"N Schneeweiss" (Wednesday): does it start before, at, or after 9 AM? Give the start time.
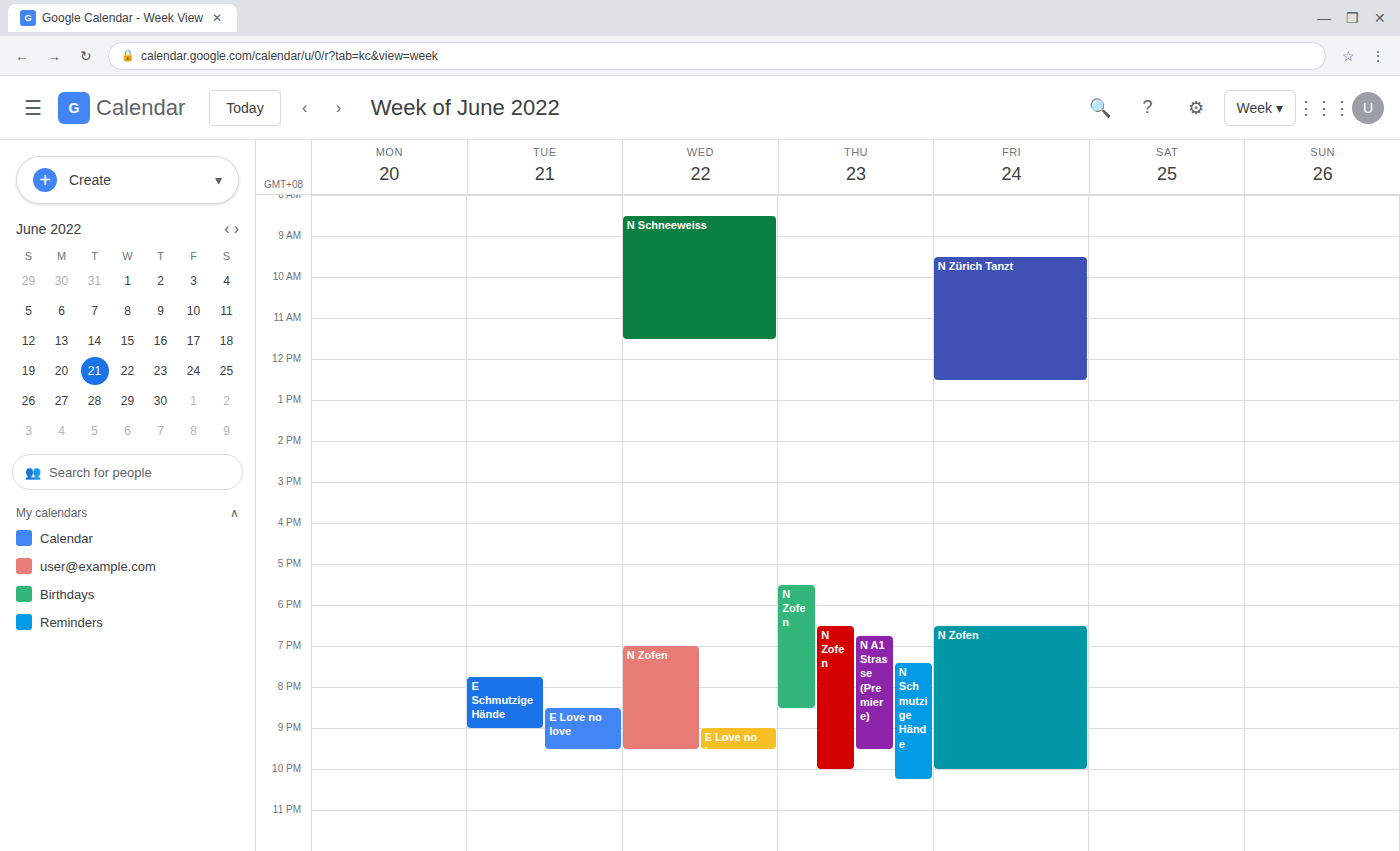
8:30 AM -- before 9 AM, 30 minutes above the 9 AM line.